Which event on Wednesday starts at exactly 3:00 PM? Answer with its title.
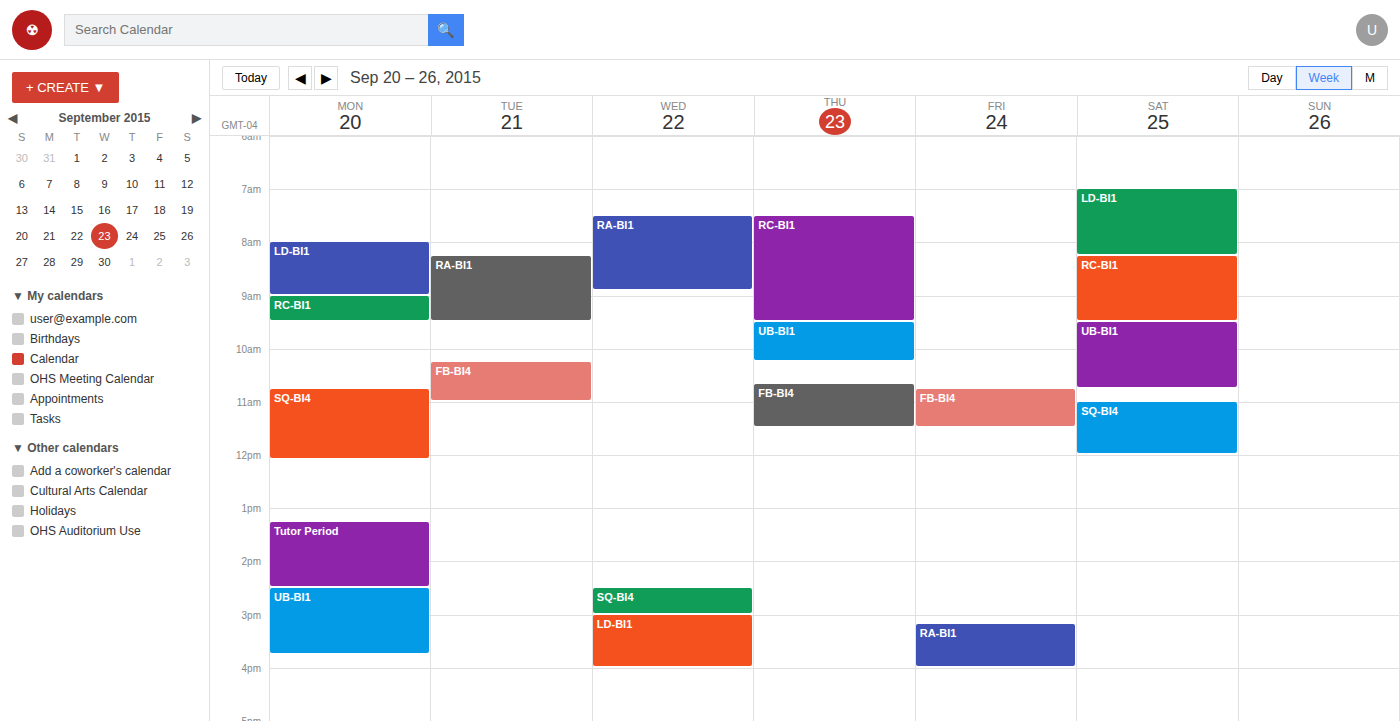
"LD-BI1"